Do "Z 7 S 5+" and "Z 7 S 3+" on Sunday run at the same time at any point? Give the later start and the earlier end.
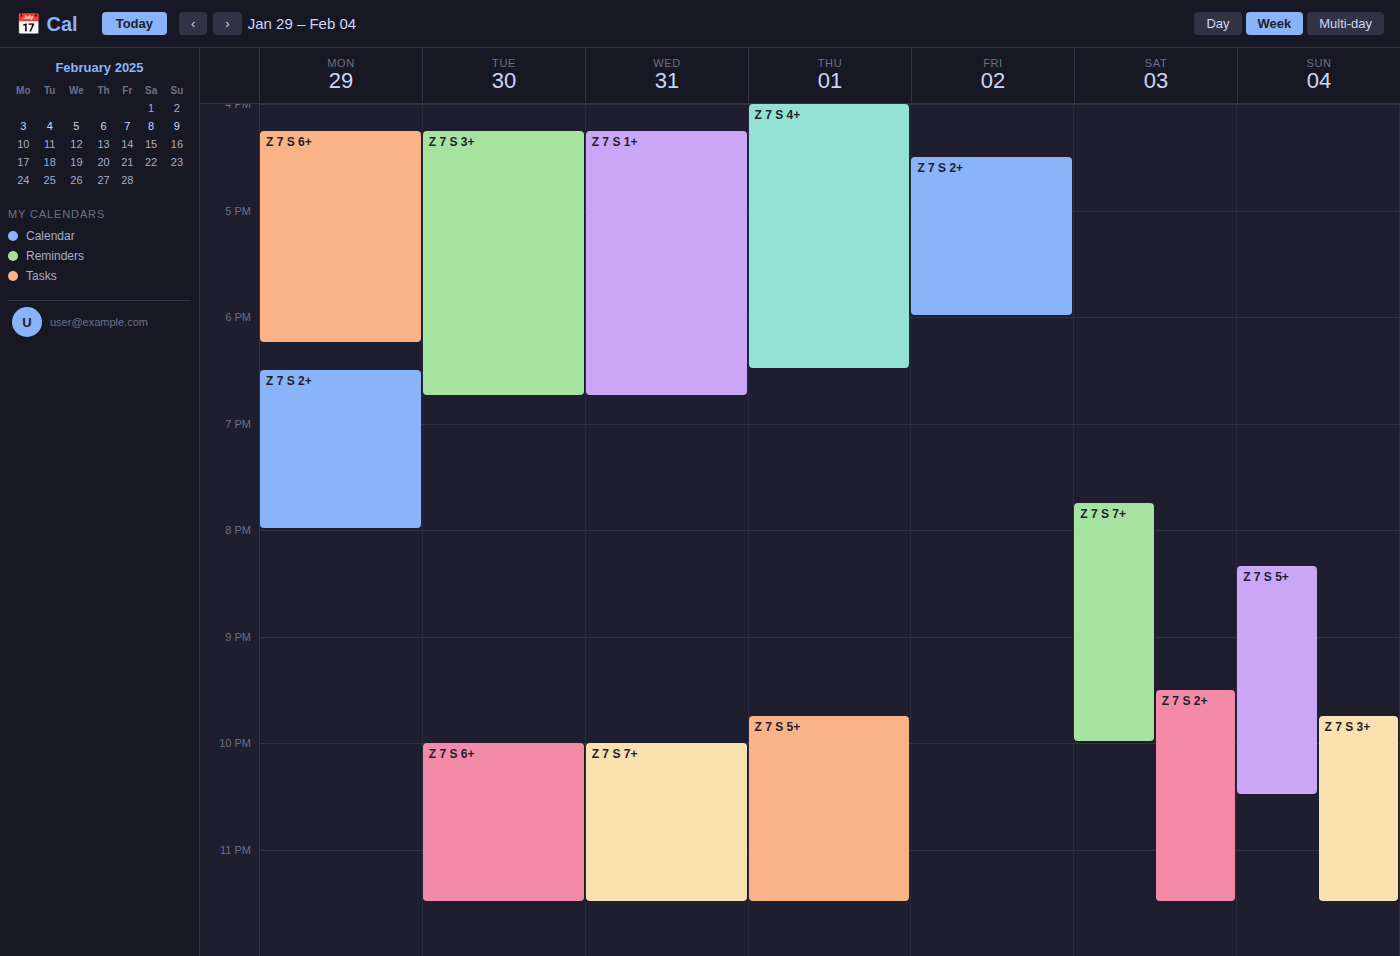
"Z 7 S 3+" starts at 9:45 PM, before "Z 7 S 5+" ends at 10:30 PM -- they overlap.